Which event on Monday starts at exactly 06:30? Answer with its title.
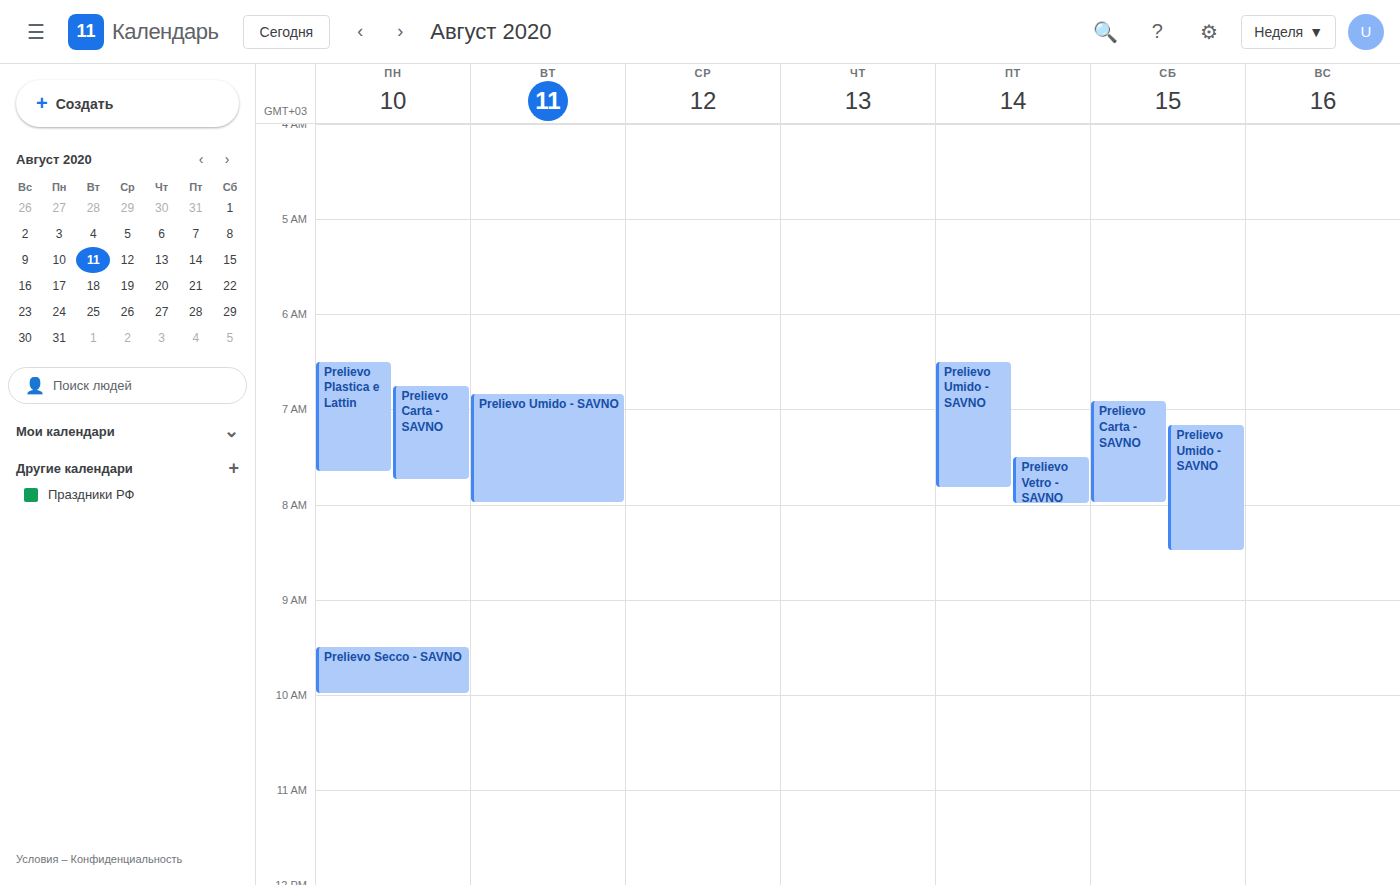
"Prelievo Plastica e Lattin"